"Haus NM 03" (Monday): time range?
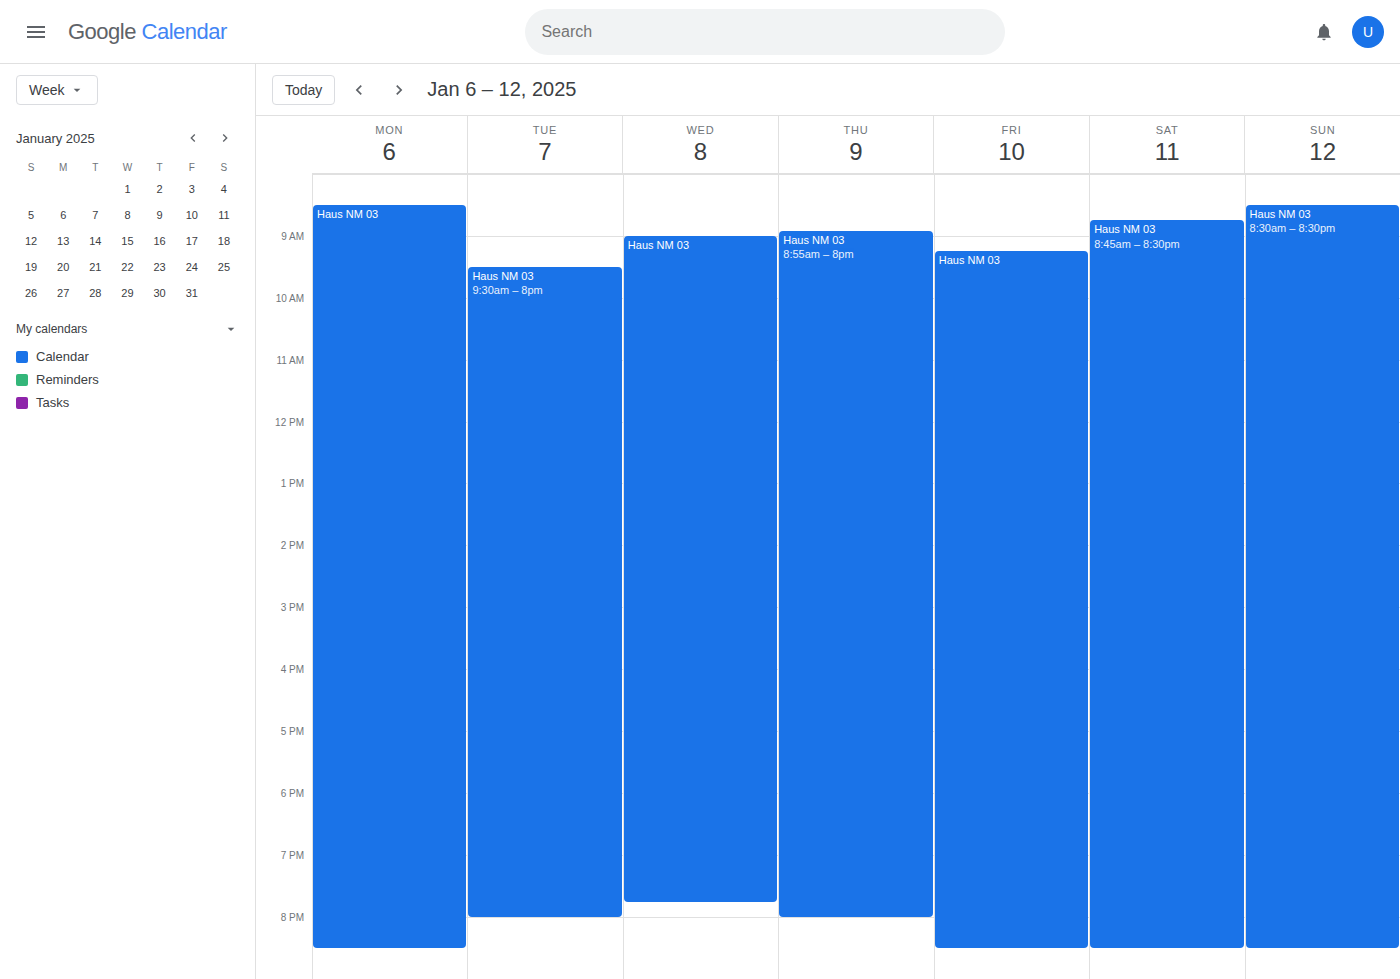
8:30 AM to 8:30 PM